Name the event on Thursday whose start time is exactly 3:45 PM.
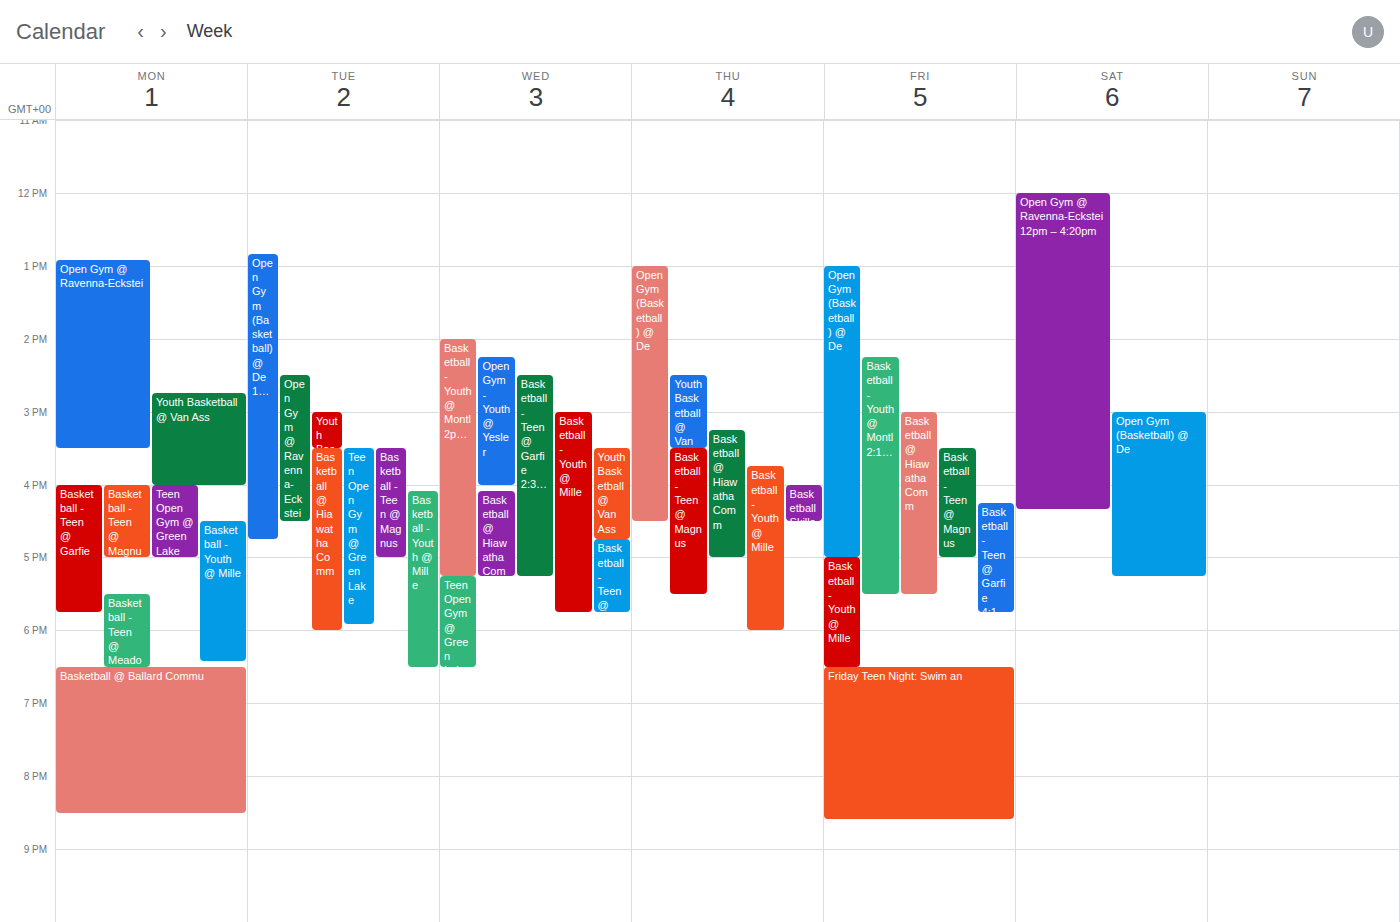
"Basketball - Youth @ Mille"